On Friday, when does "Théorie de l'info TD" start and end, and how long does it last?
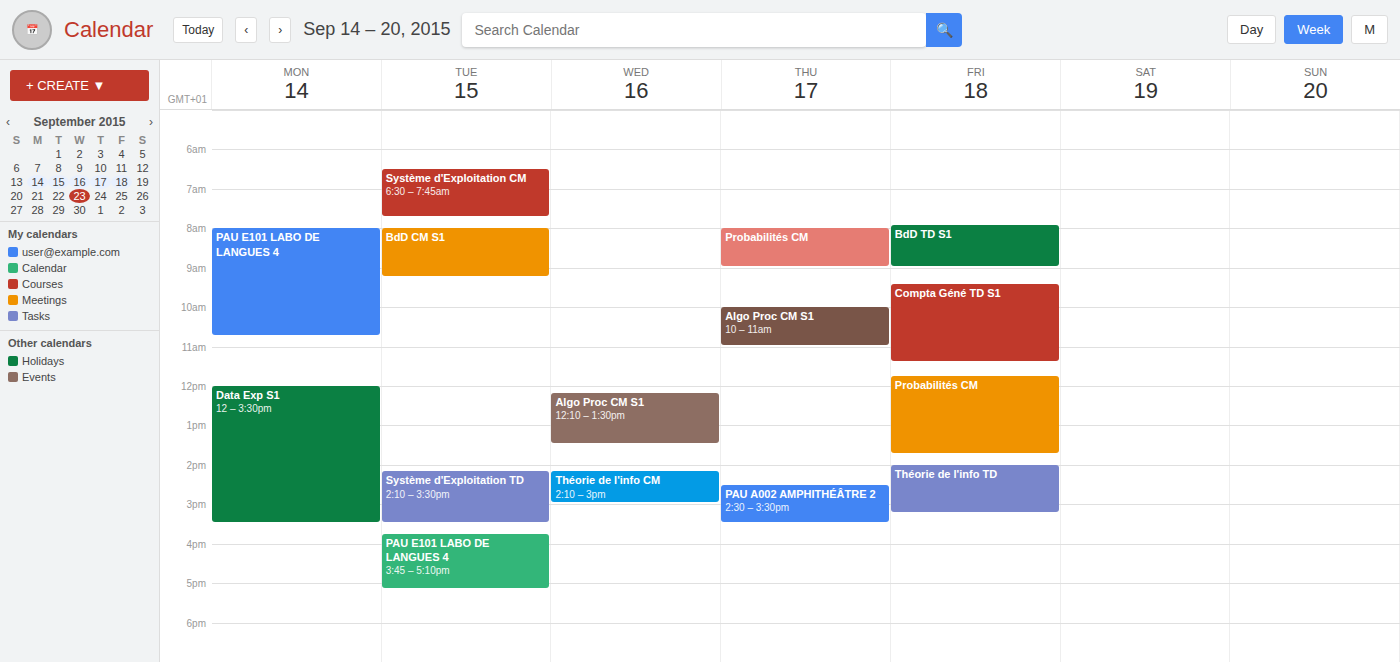
2:00 PM to 3:15 PM, 1 hour 15 minutes